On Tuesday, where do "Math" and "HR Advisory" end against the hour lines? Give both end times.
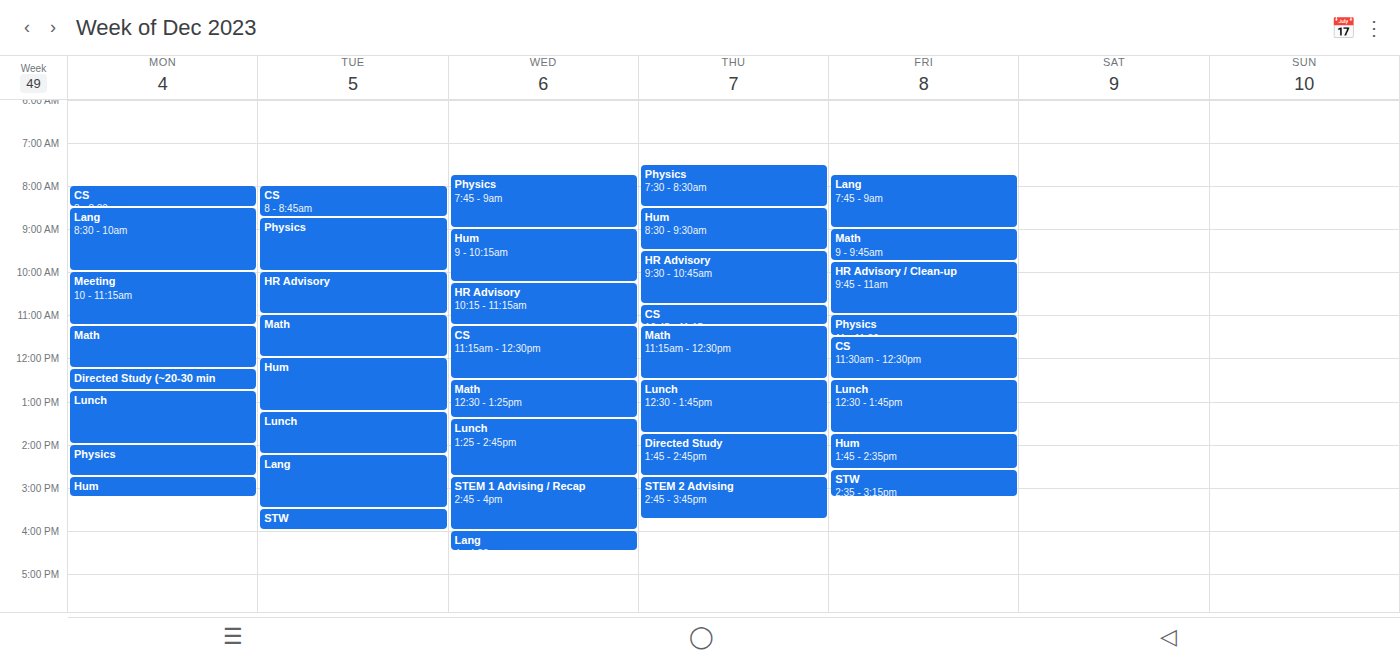
"Math": 12:00 PM, exactly on the 12 PM line. "HR Advisory": 11:00 AM, exactly on the 11 AM line.